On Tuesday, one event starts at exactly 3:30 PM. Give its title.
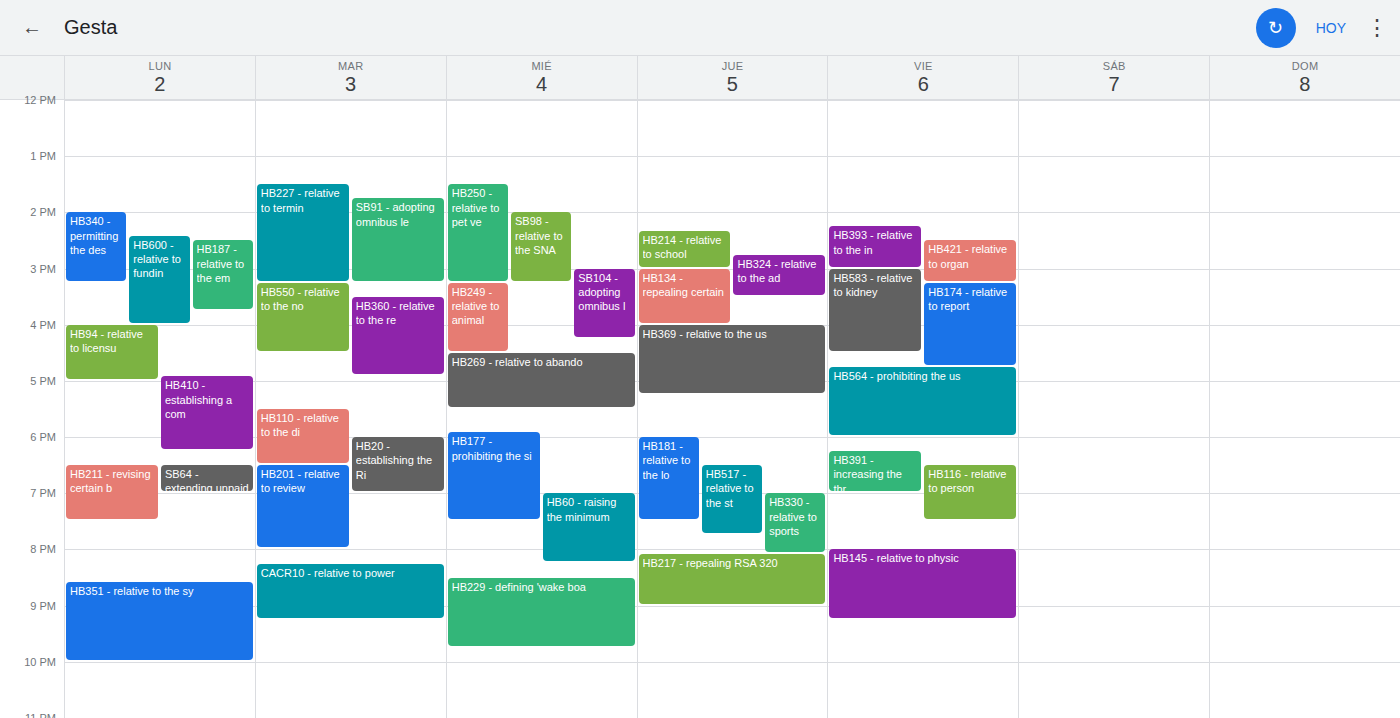
"HB360 - relative to the re"